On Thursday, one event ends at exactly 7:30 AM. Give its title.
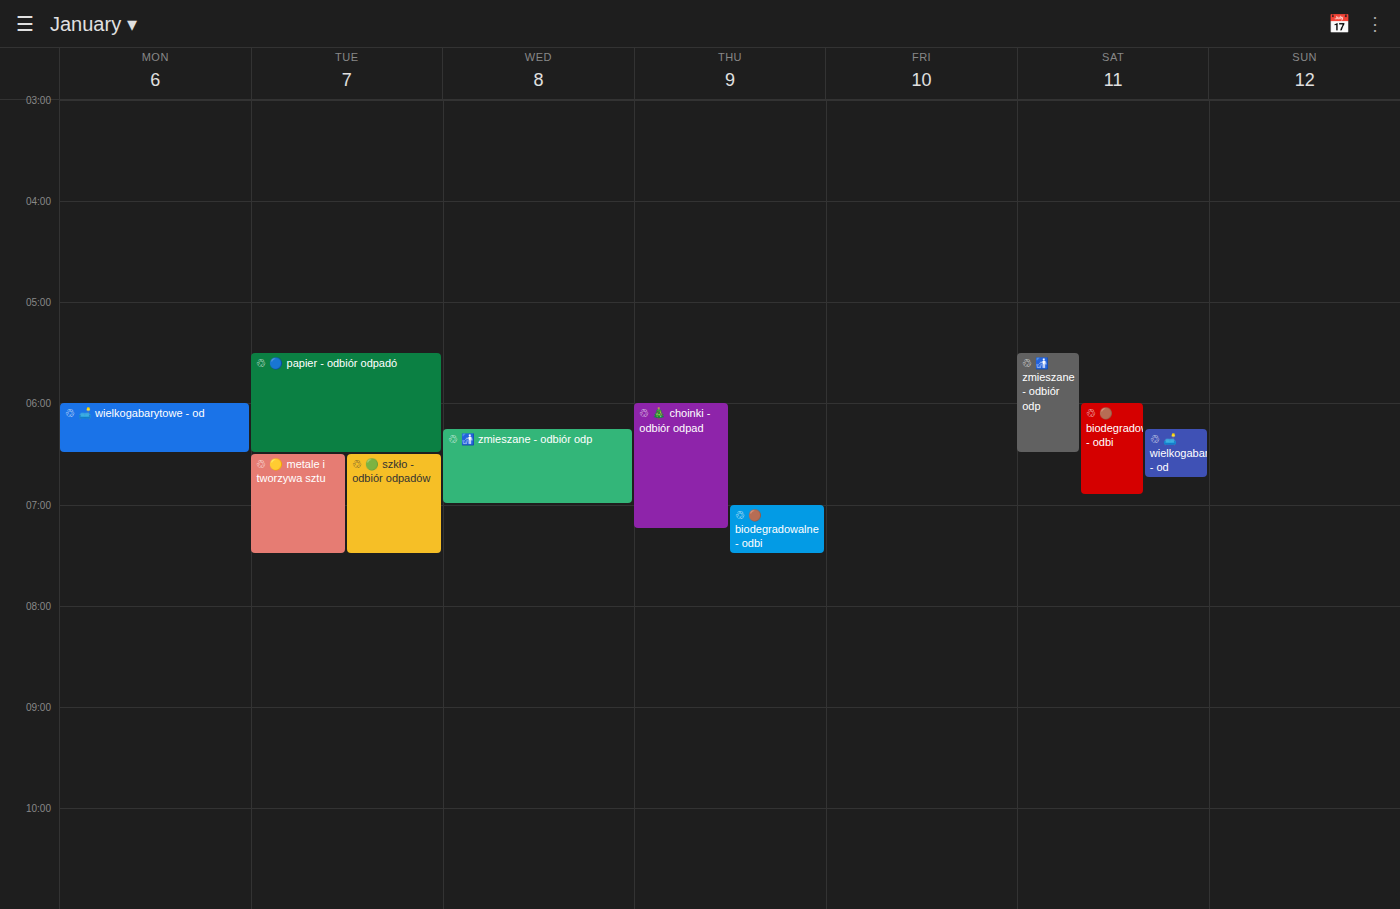
"♲ 🟤 biodegradowalne - odbi"